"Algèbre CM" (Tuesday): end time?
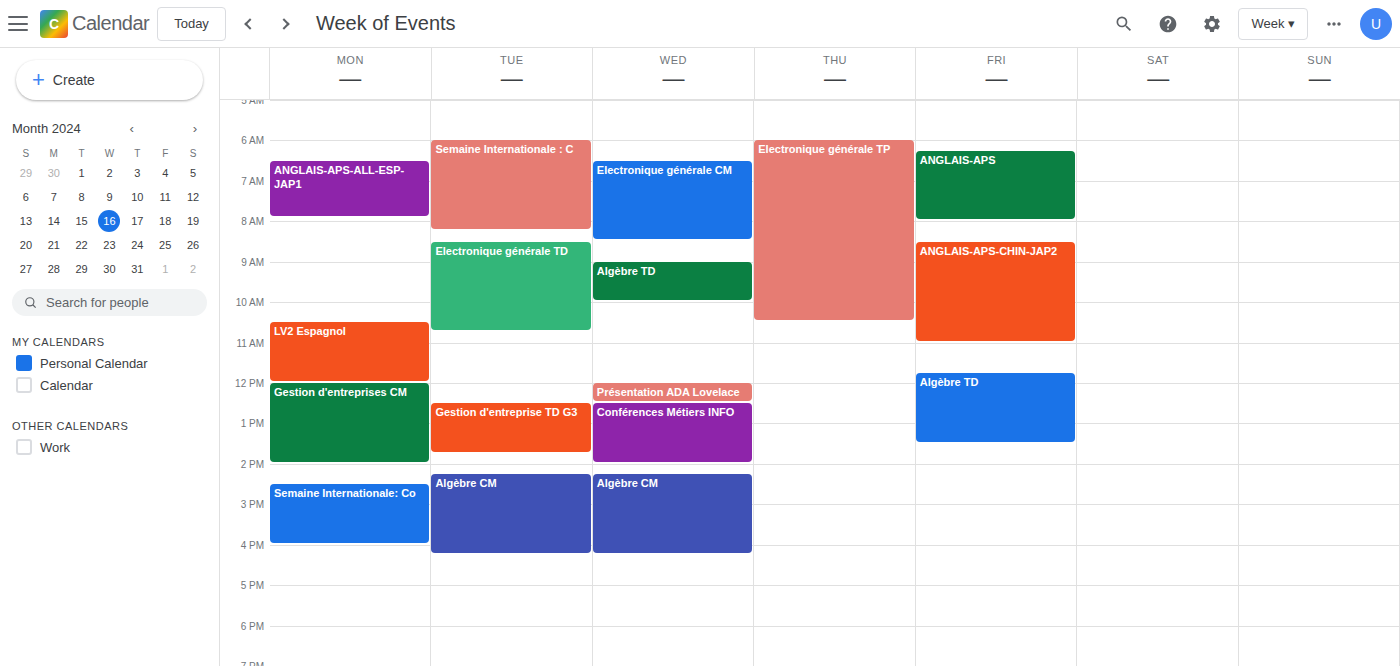
4:15 PM